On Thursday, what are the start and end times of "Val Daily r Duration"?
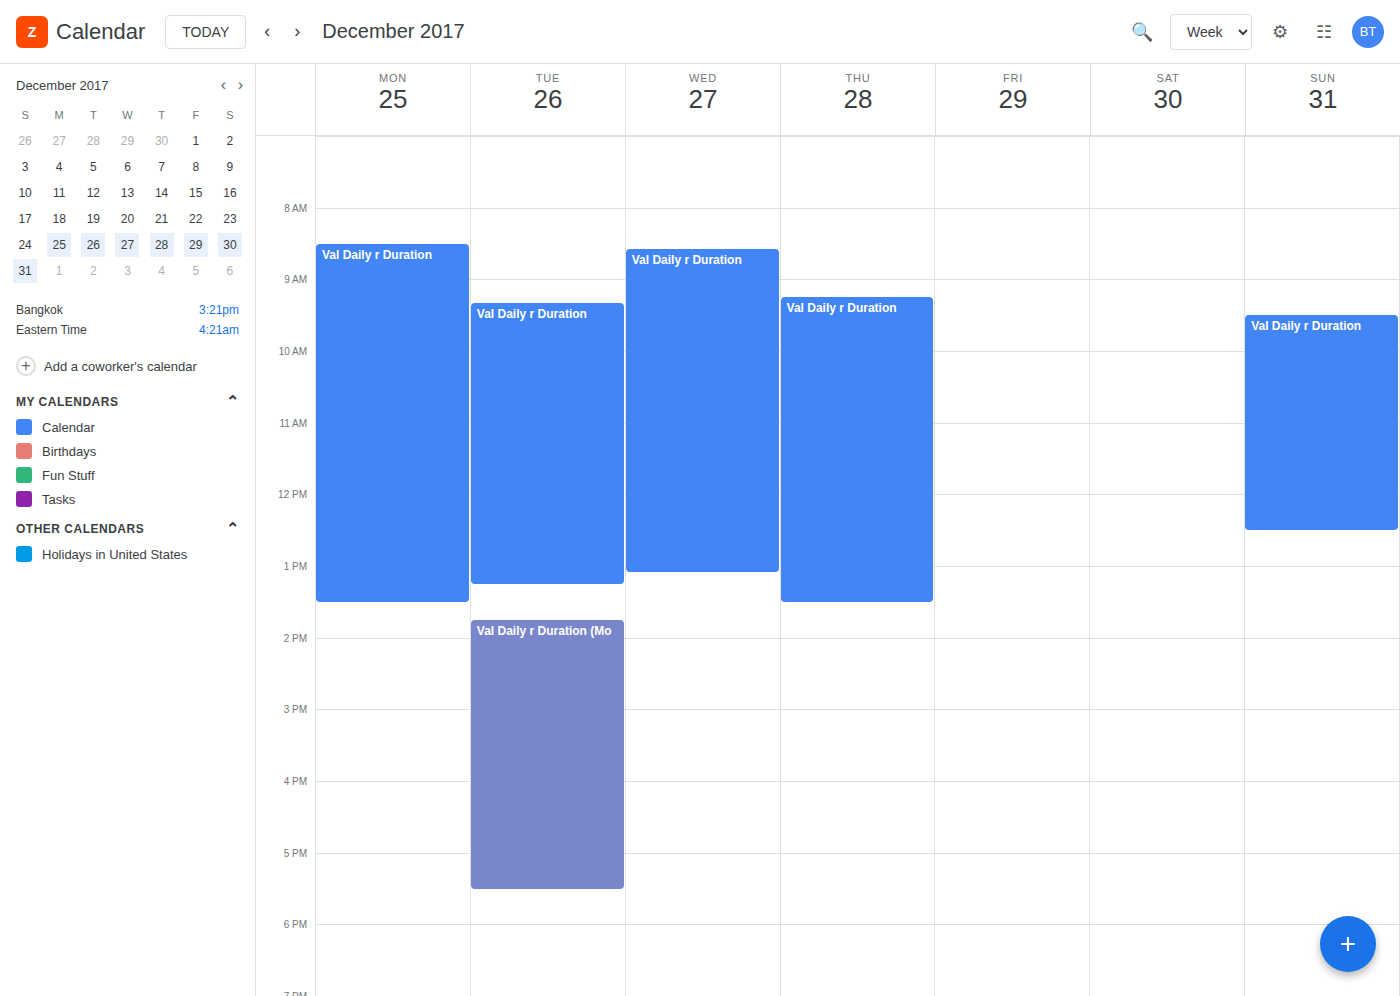
9:15 AM to 1:30 PM